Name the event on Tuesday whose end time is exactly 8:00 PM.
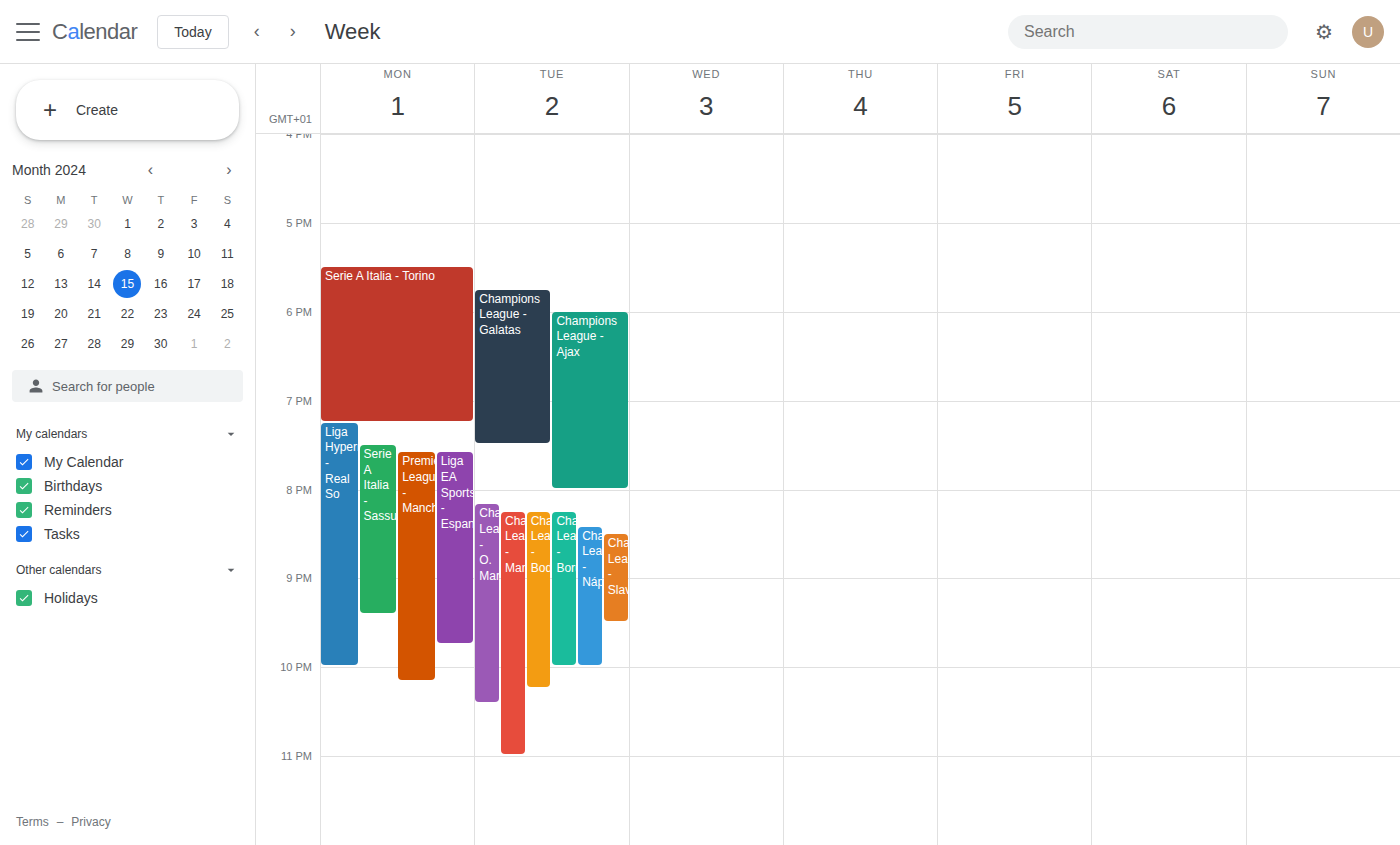
"Champions League - Ajax"